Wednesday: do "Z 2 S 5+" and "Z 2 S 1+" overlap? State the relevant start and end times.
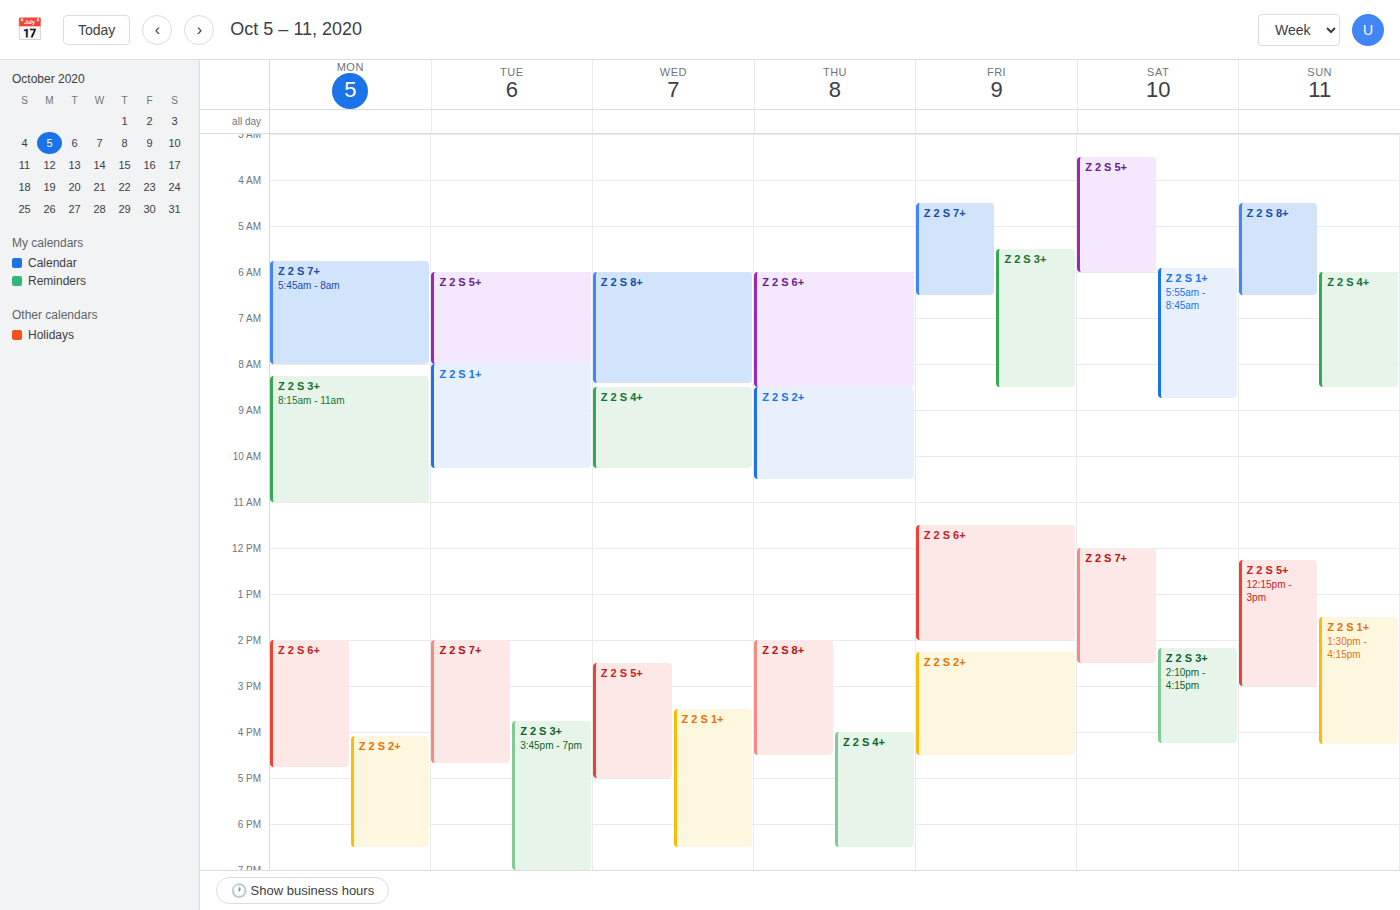
"Z 2 S 1+" starts at 15:30, before "Z 2 S 5+" ends at 17:00 -- they overlap.